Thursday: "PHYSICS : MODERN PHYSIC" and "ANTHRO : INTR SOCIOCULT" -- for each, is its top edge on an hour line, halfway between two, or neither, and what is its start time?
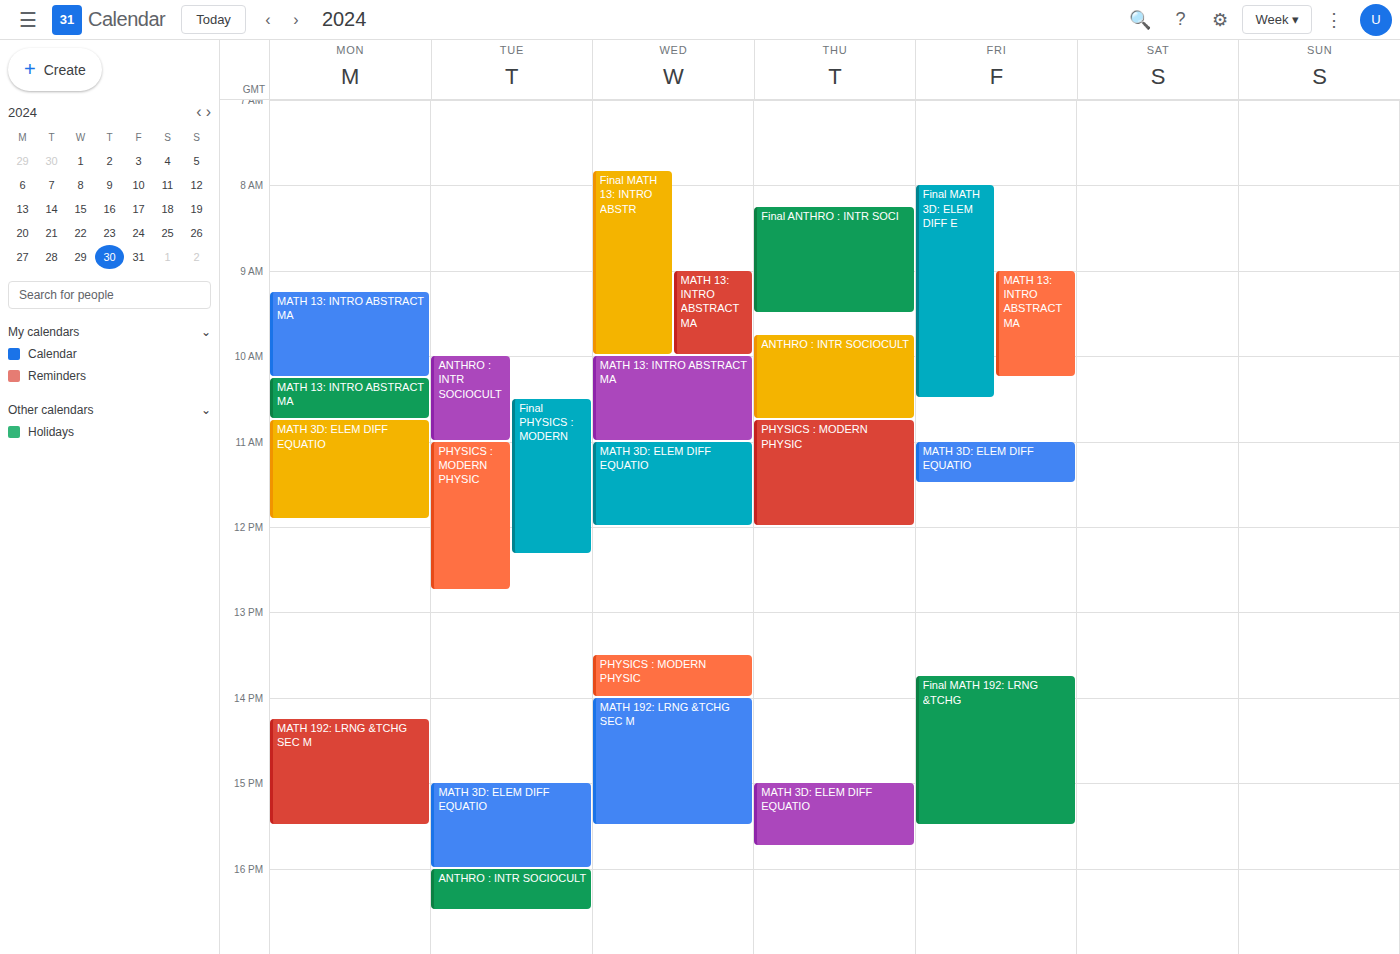
"PHYSICS : MODERN PHYSIC": 10:45 AM, neither: three quarters of the way from the 10 AM line to the 11 AM line. "ANTHRO : INTR SOCIOCULT": 9:45 AM, neither: three quarters of the way from the 9 AM line to the 10 AM line.